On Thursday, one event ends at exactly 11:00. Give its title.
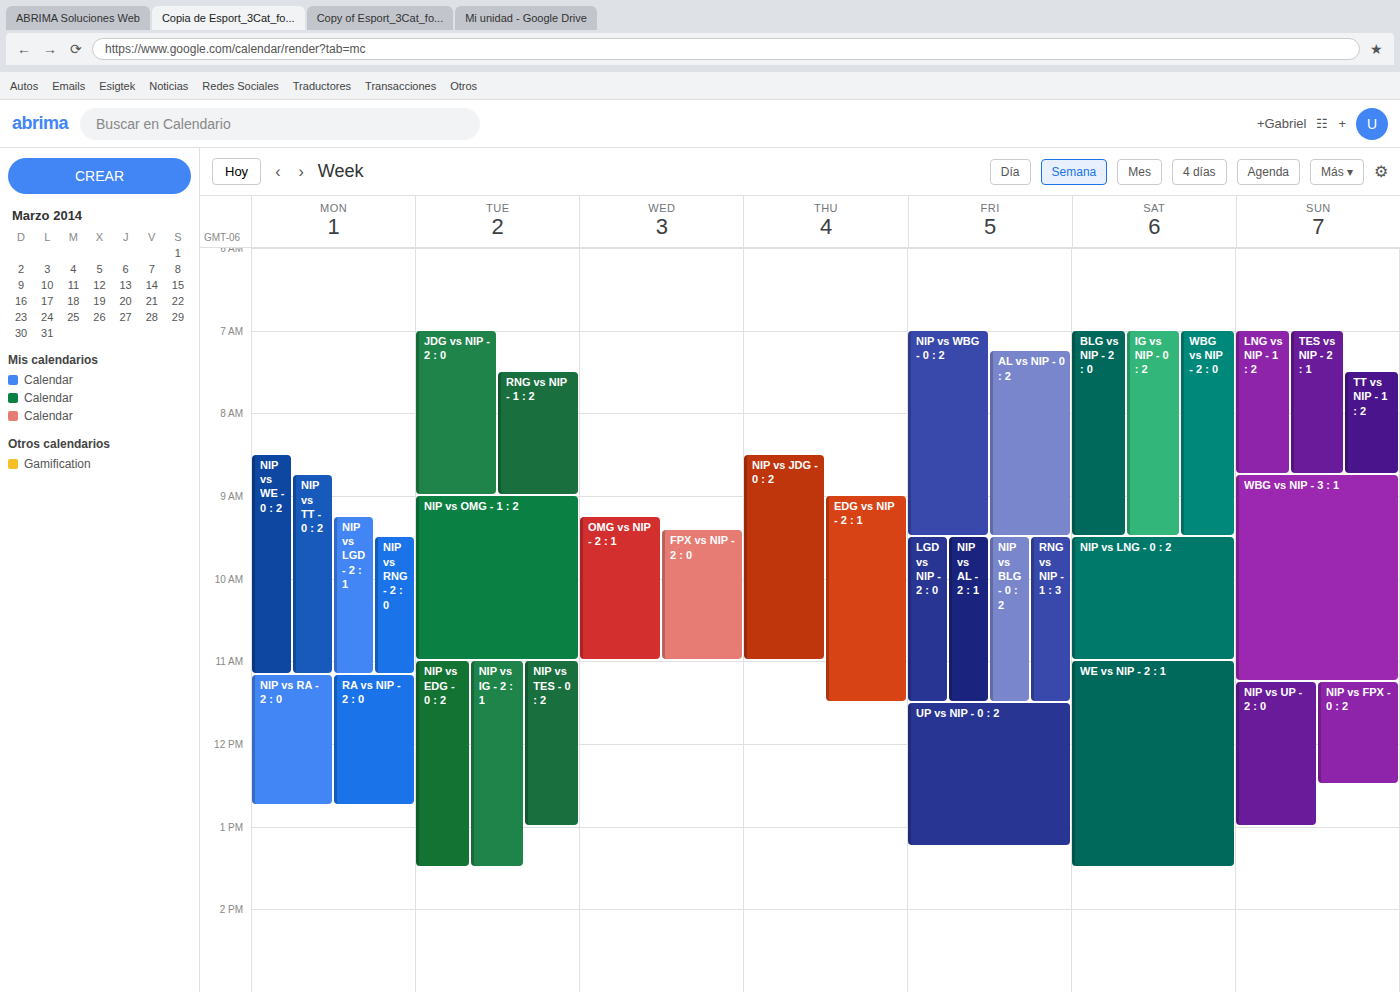
"NIP vs JDG - 0 : 2"